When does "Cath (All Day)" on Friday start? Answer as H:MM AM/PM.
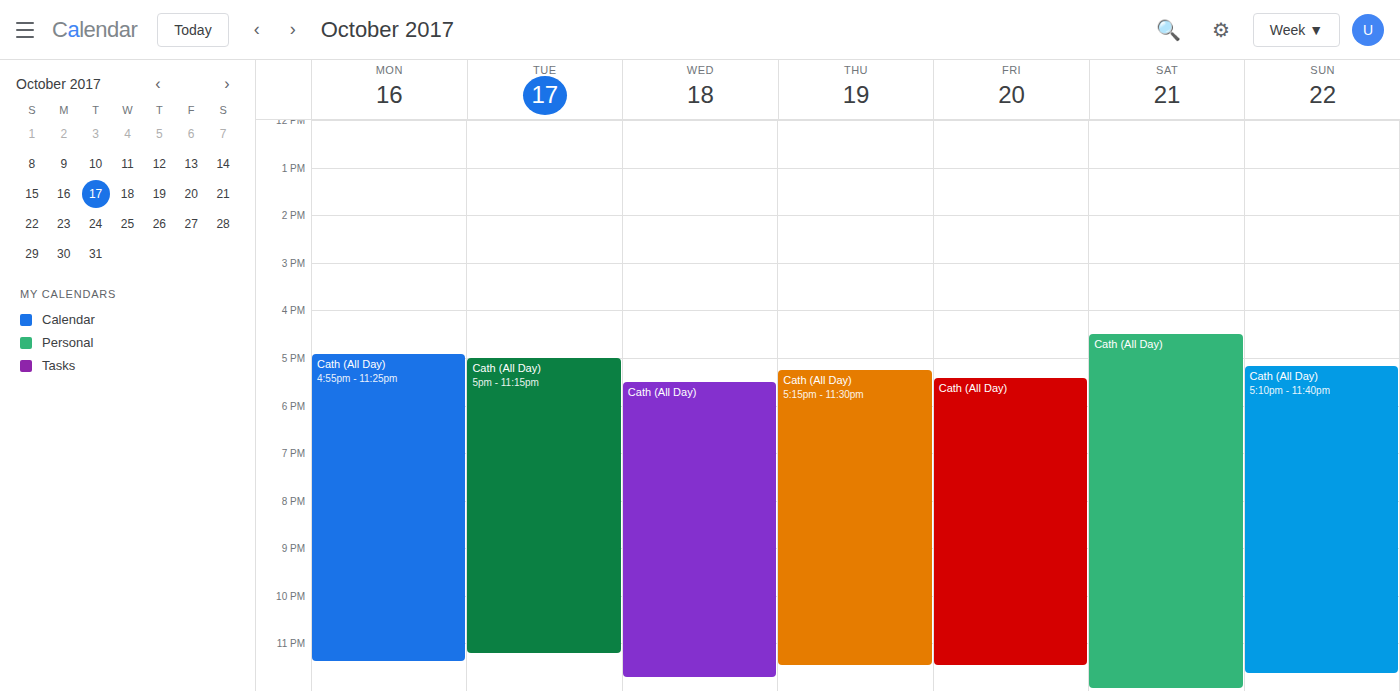
5:25 PM